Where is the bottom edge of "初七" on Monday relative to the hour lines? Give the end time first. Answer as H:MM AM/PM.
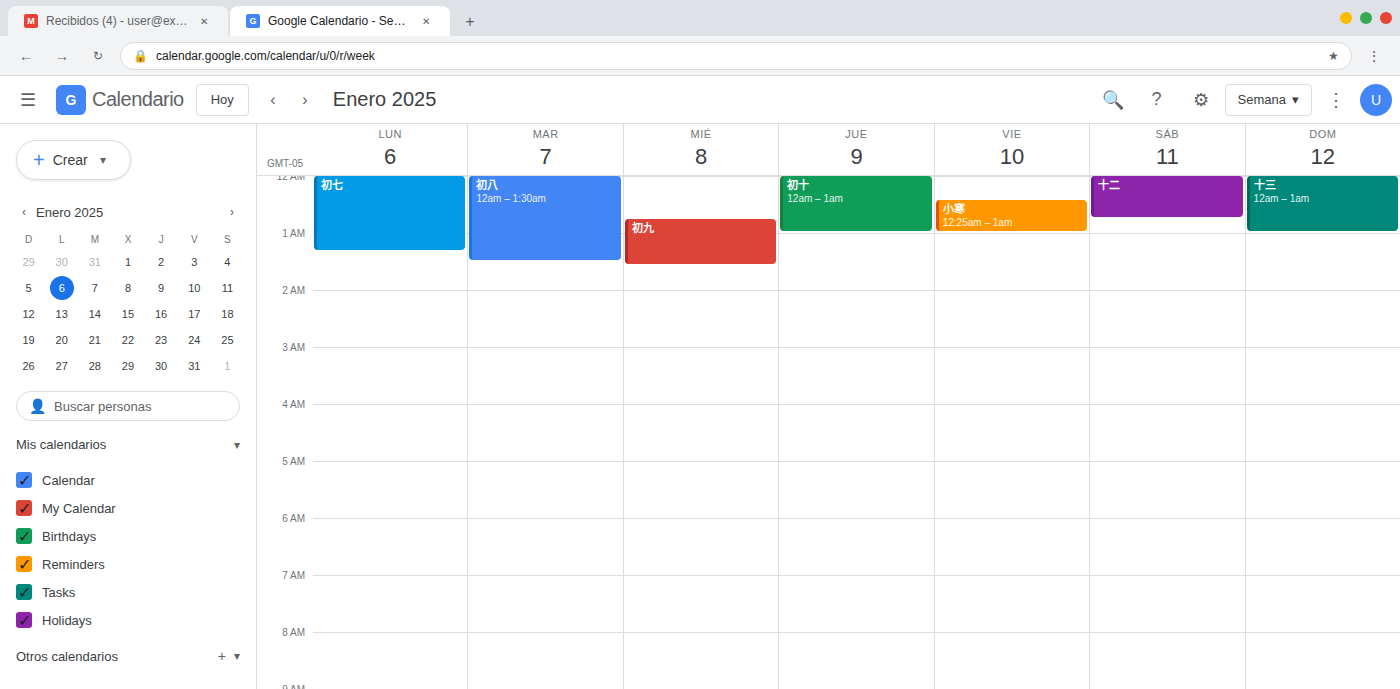
1:20 AM -- neither: 20 minutes below the 1 AM line and 40 minutes above the 2 AM line.